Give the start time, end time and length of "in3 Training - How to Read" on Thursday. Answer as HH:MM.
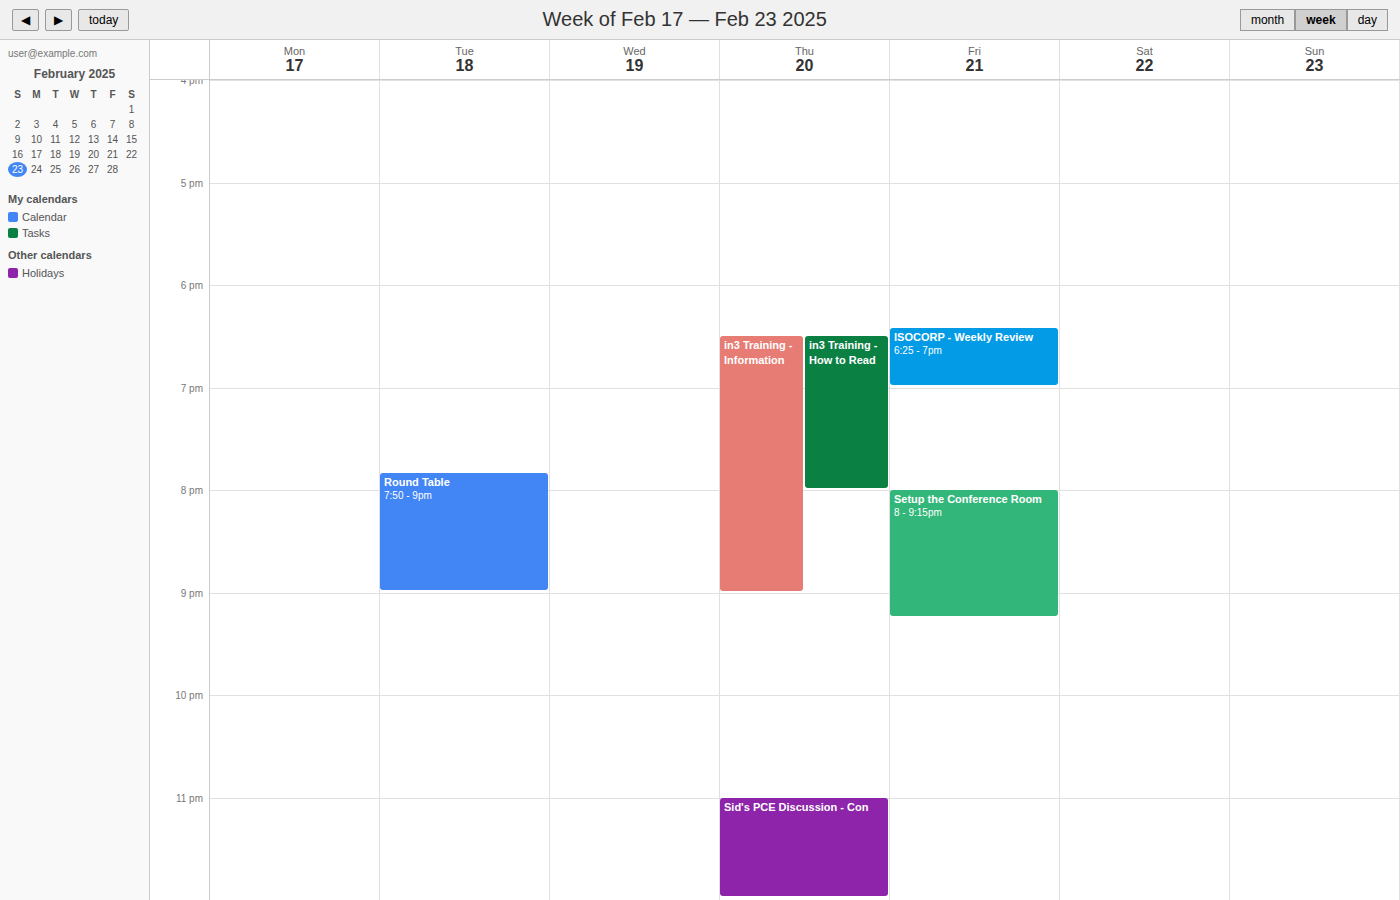
18:30 to 20:00, 1 hour 30 minutes